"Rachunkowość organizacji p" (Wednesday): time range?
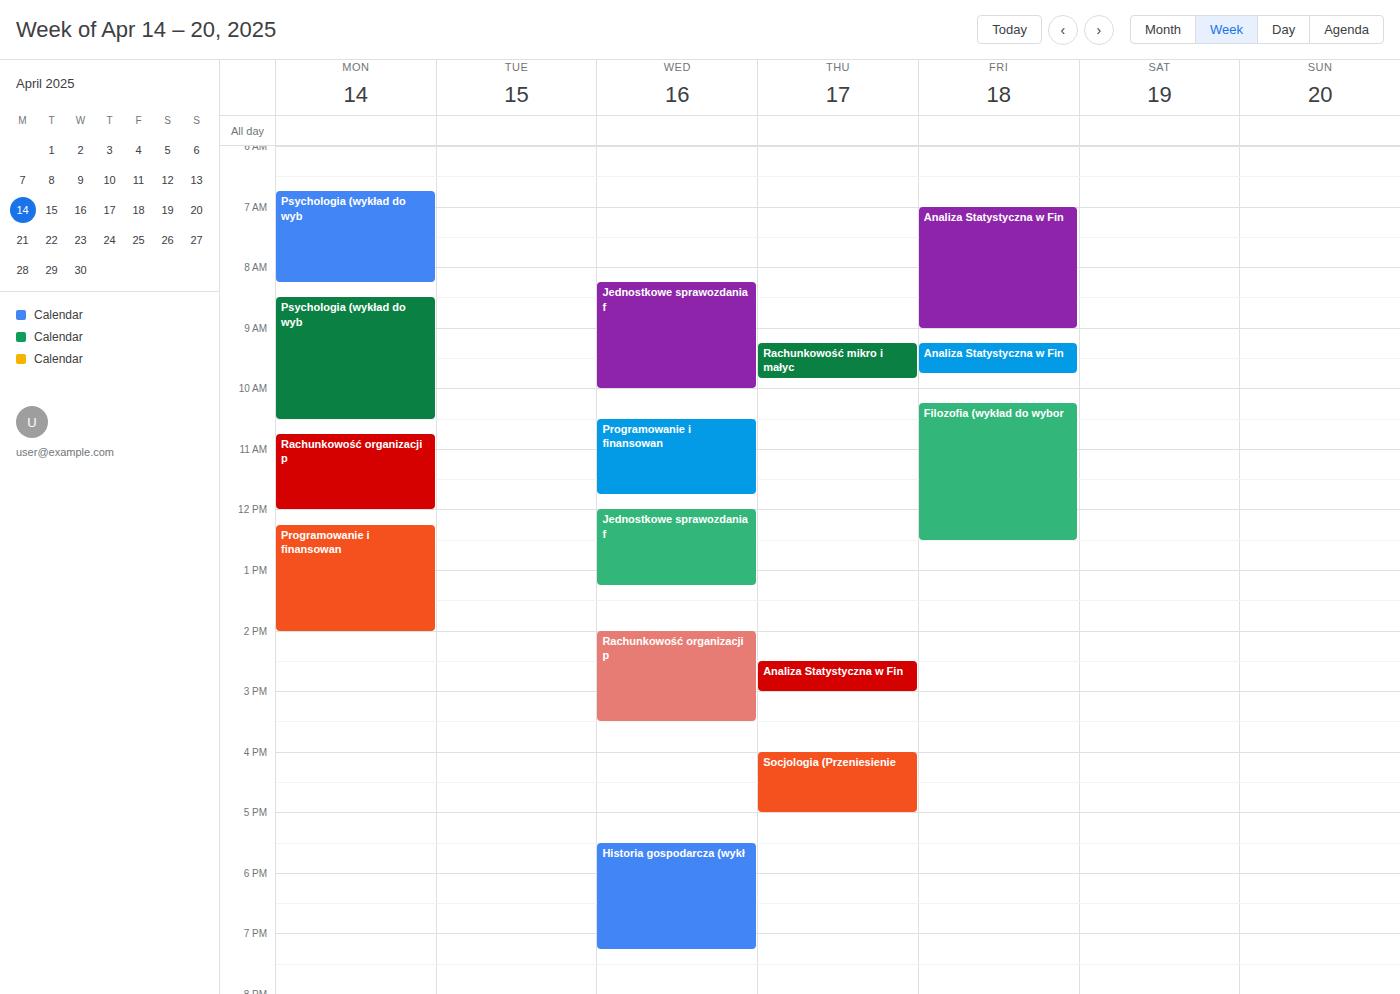
2:00 PM to 3:30 PM